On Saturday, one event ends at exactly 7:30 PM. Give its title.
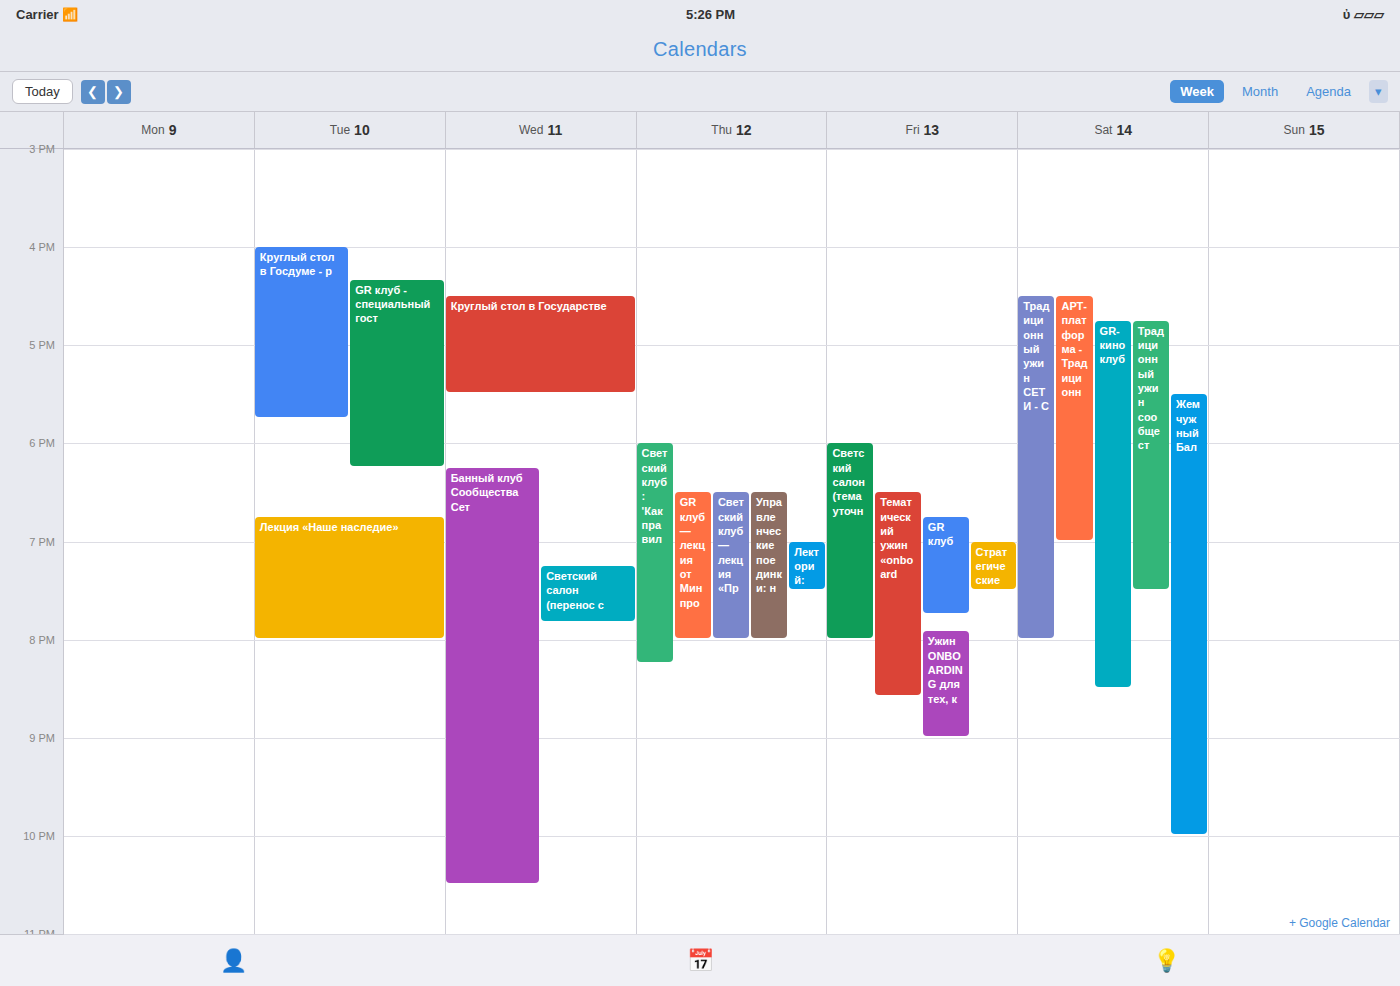
"Традиционный ужин сообщест"